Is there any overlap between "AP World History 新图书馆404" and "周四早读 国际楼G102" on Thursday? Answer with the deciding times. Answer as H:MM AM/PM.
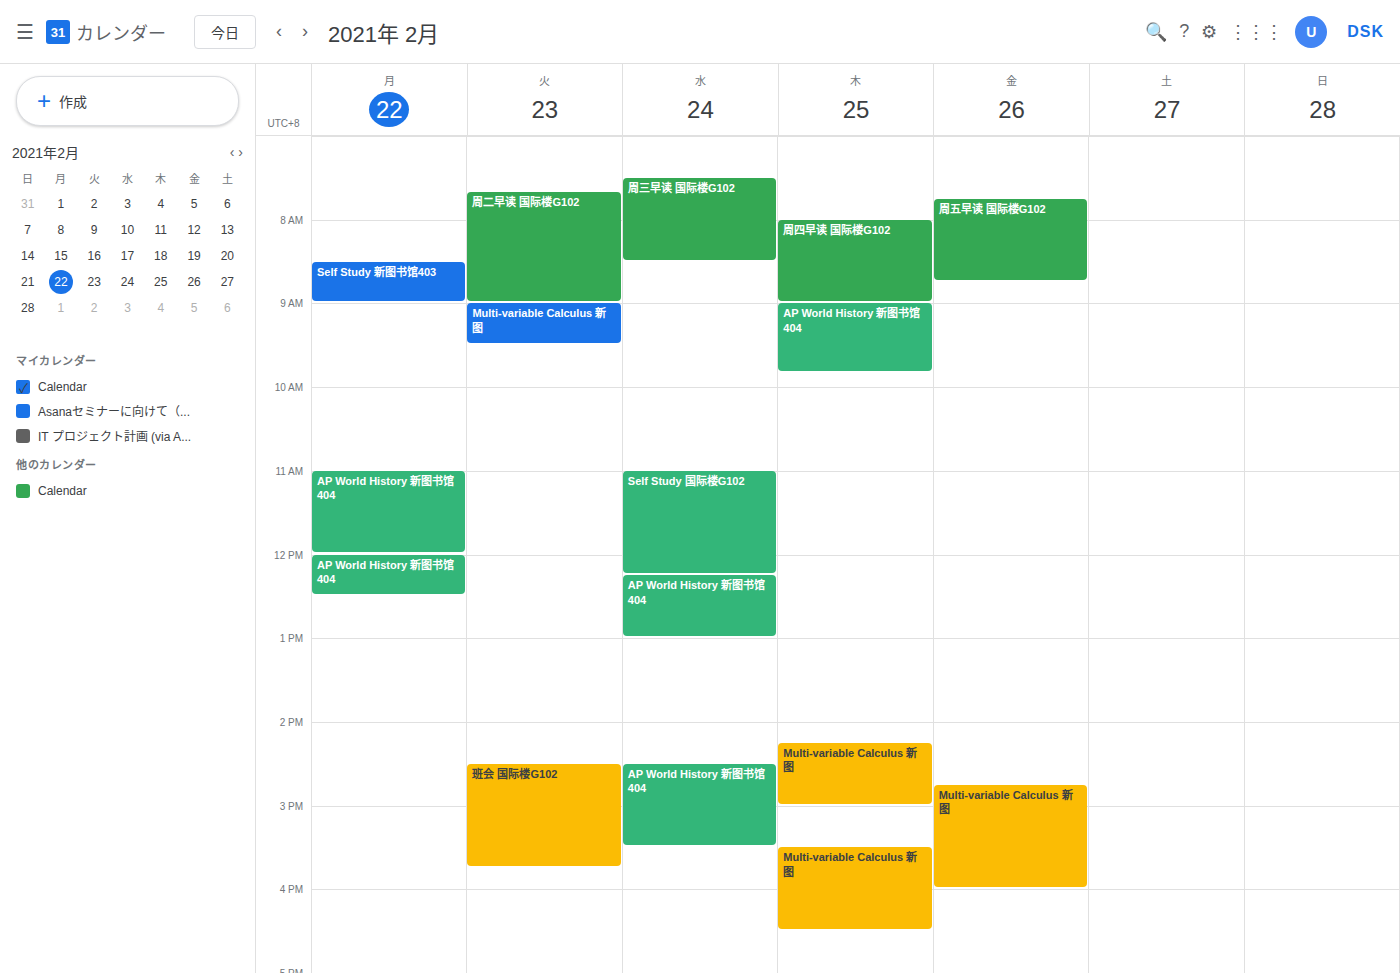
"周四早读 国际楼G102" ends at 9:00 AM, exactly when "AP World History 新图书馆404" starts -- they touch but do not overlap.